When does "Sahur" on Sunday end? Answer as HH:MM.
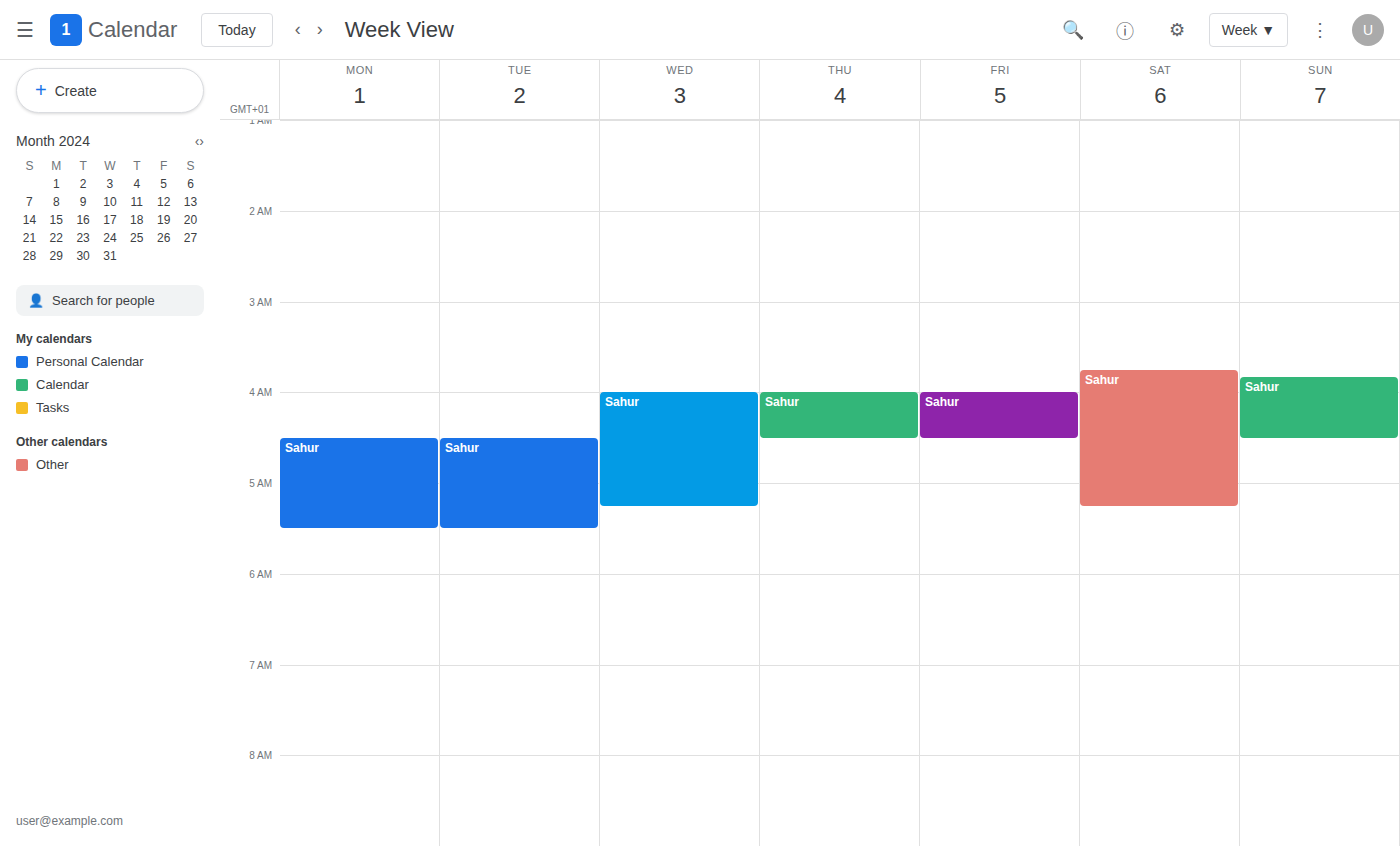
04:30